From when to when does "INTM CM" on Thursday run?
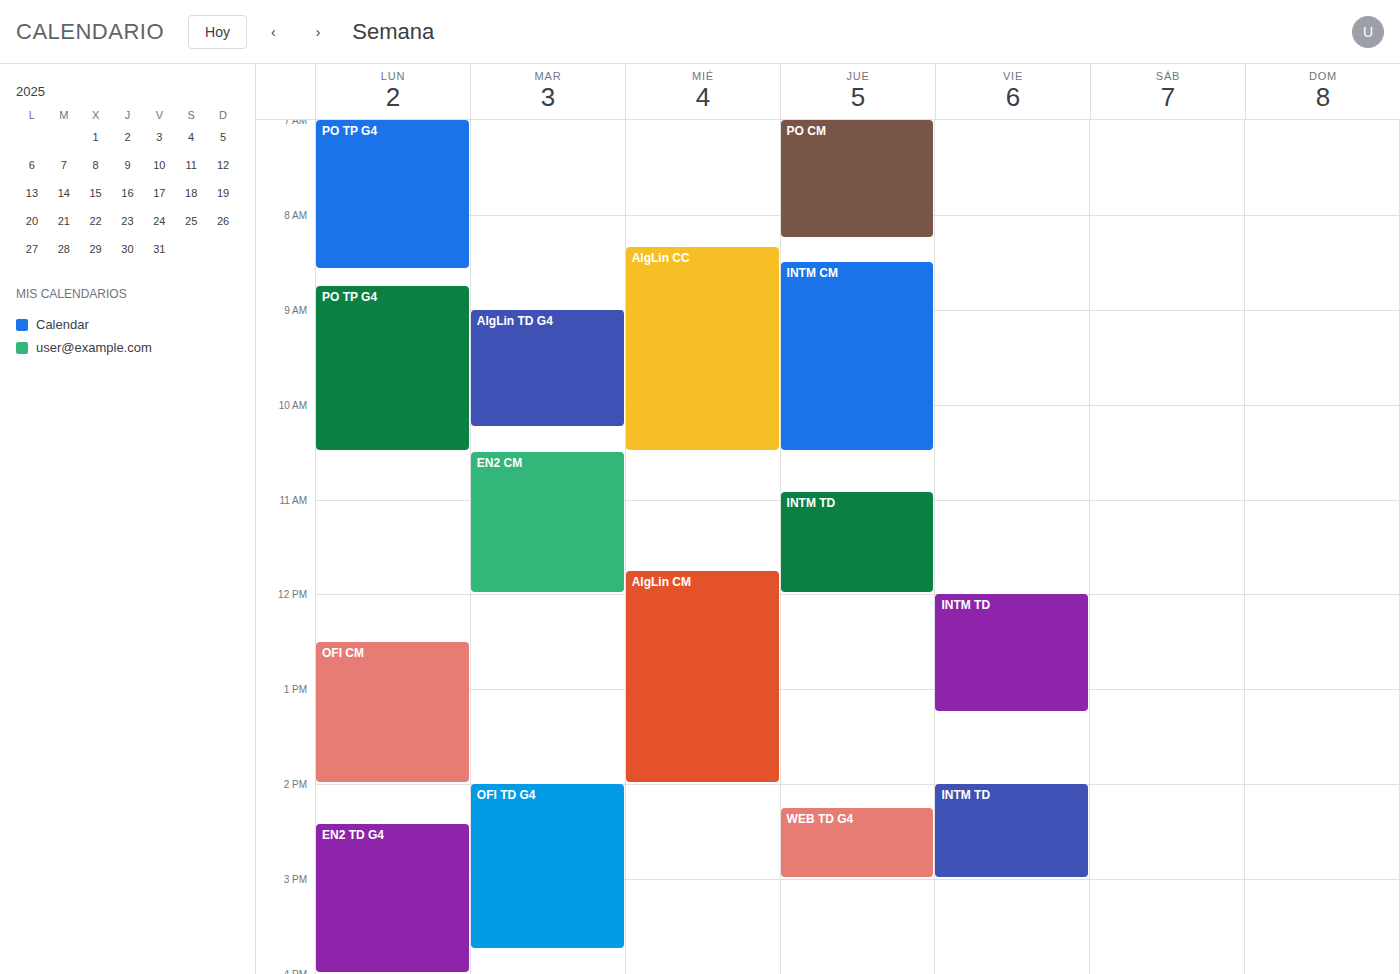
8:30 AM to 10:30 AM